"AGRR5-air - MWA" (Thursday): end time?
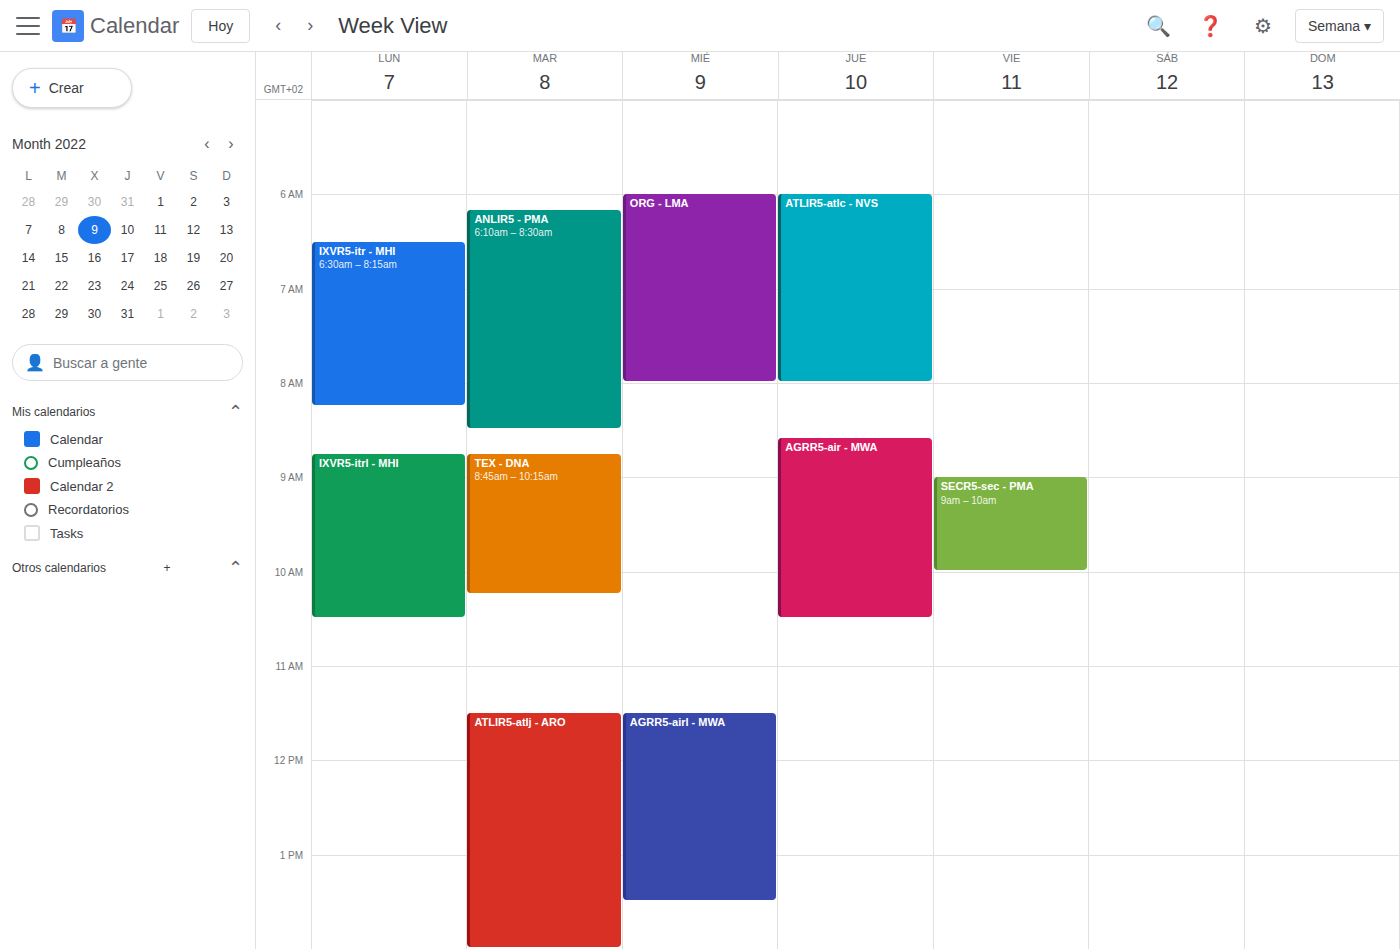
10:30